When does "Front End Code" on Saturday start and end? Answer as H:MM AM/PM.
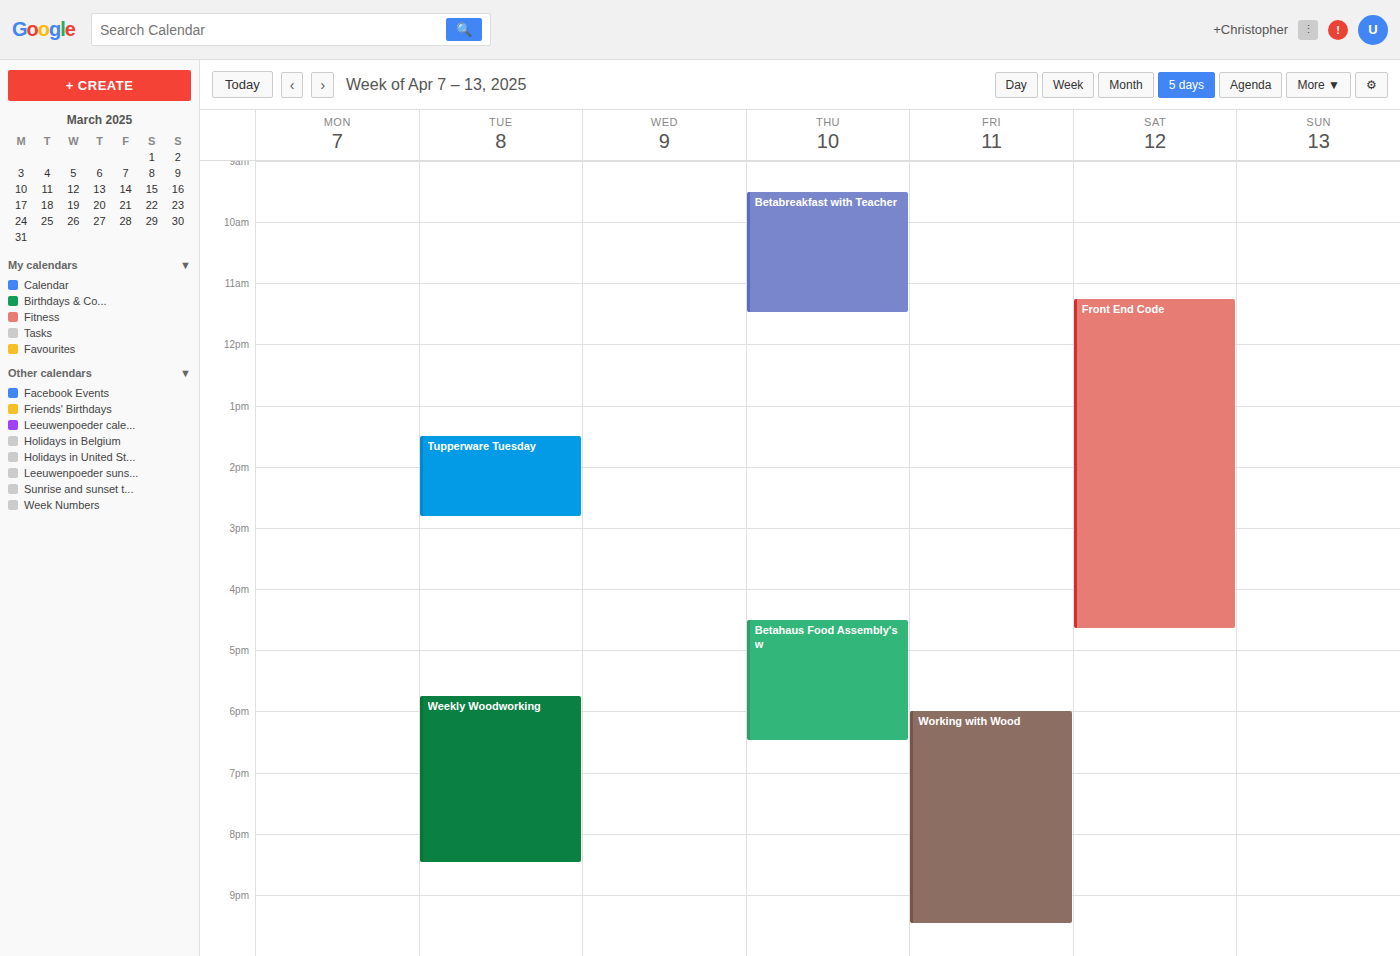
11:15 AM to 4:40 PM